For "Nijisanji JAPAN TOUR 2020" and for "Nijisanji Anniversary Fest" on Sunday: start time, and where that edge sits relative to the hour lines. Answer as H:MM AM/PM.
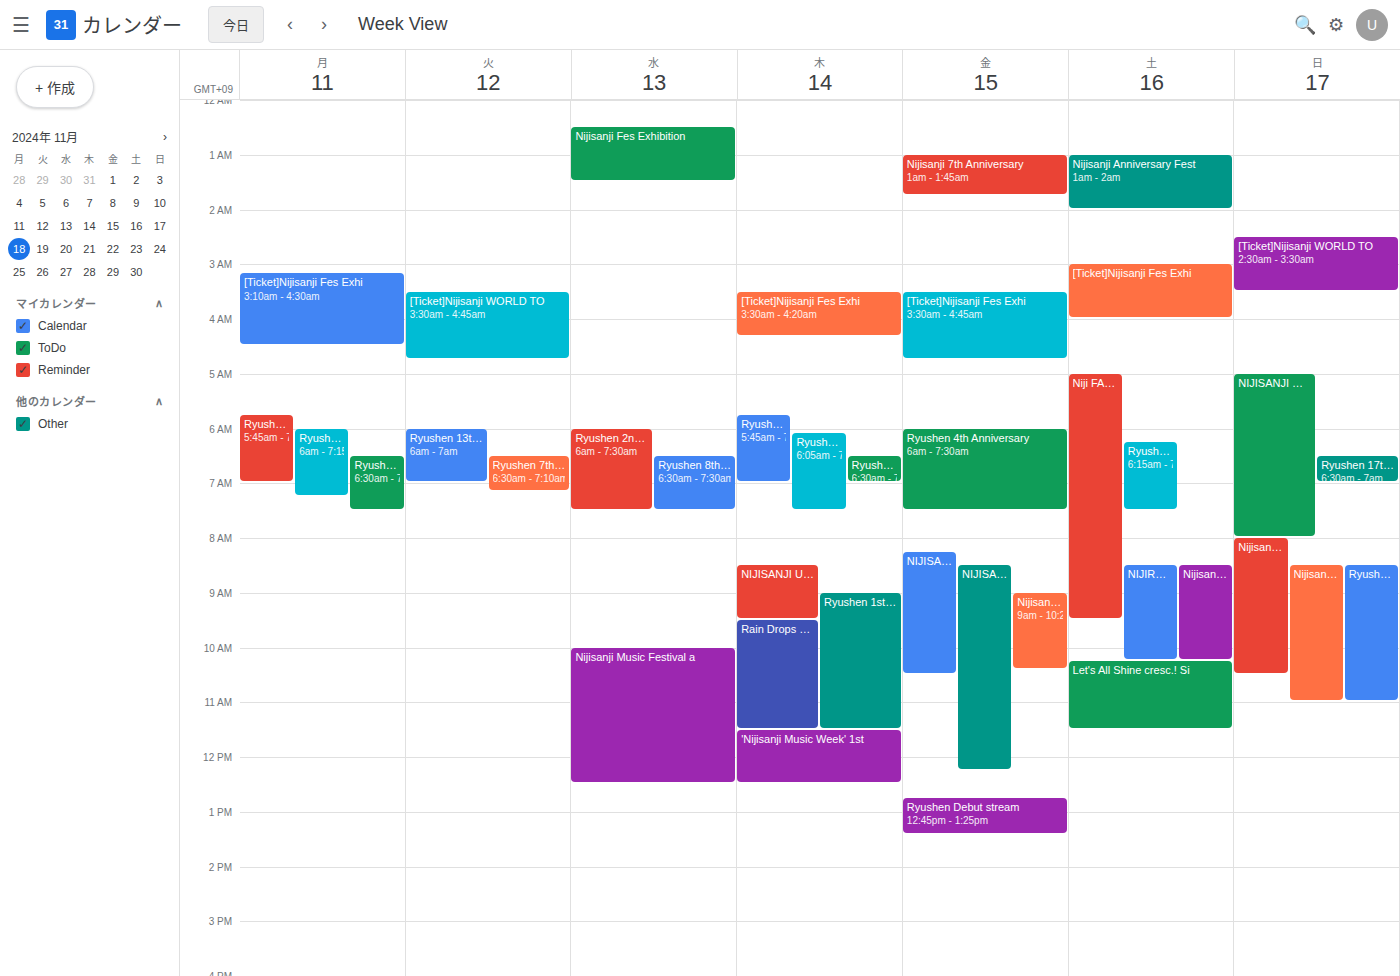
"Nijisanji JAPAN TOUR 2020": 8:00 AM, exactly on the 8 AM line. "Nijisanji Anniversary Fest": 8:30 AM, halfway between the 8 AM and 9 AM lines.